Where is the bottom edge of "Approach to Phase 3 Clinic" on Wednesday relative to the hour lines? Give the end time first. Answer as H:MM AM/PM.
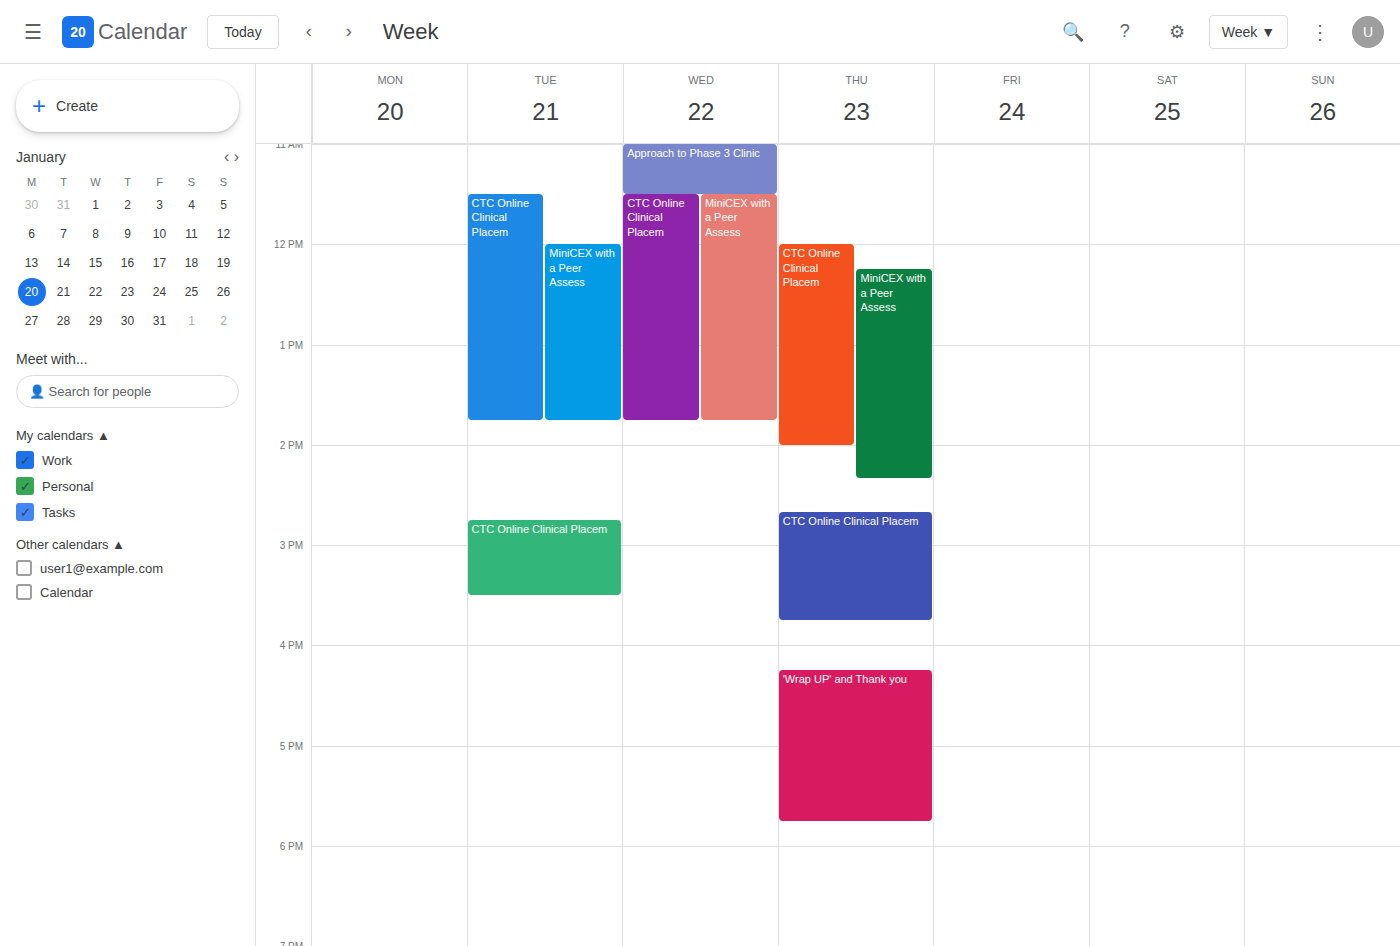
11:30 AM -- halfway between the 11 AM and 12 PM lines.